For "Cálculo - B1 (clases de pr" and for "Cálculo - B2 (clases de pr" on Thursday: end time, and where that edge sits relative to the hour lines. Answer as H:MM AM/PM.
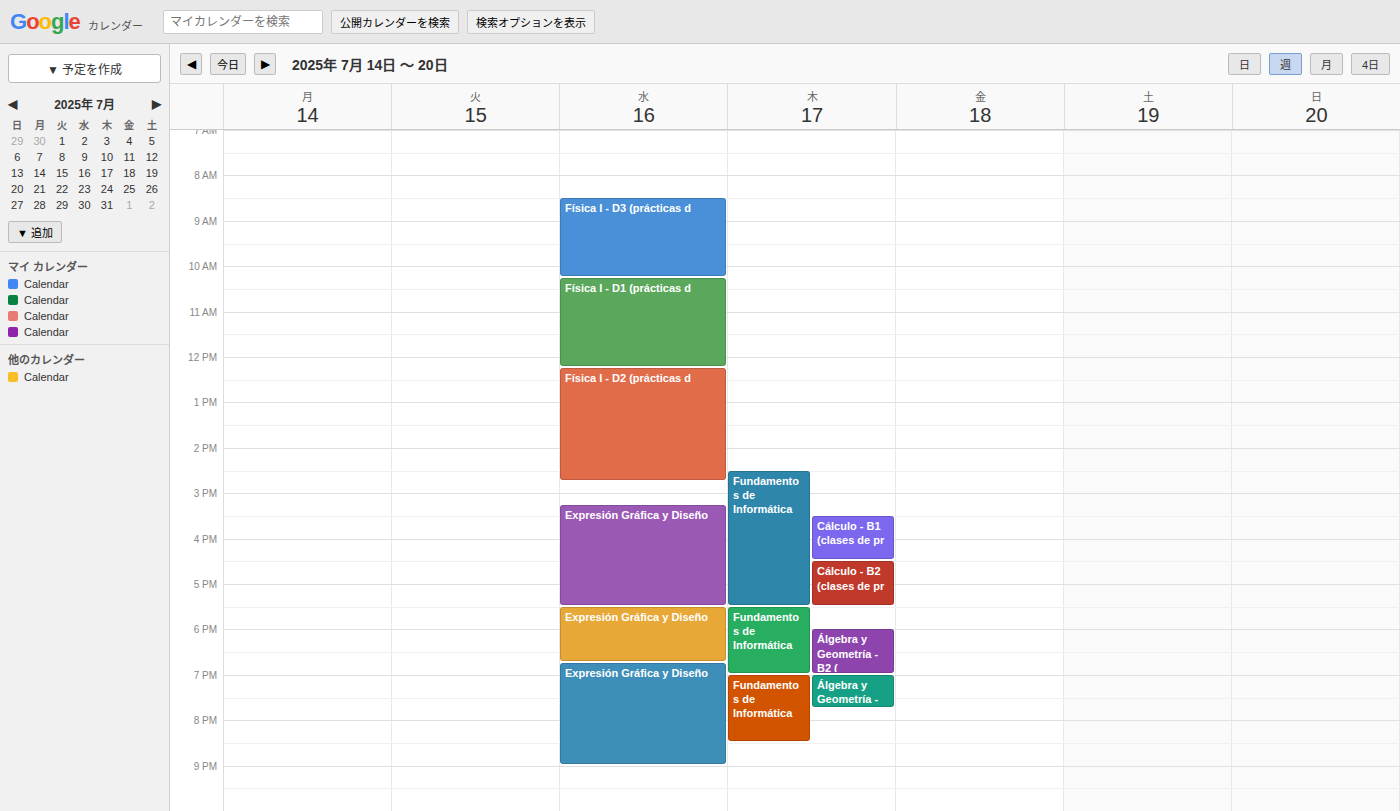
"Cálculo - B1 (clases de pr": 4:30 PM, halfway between the 4 PM and 5 PM lines. "Cálculo - B2 (clases de pr": 5:30 PM, halfway between the 5 PM and 6 PM lines.